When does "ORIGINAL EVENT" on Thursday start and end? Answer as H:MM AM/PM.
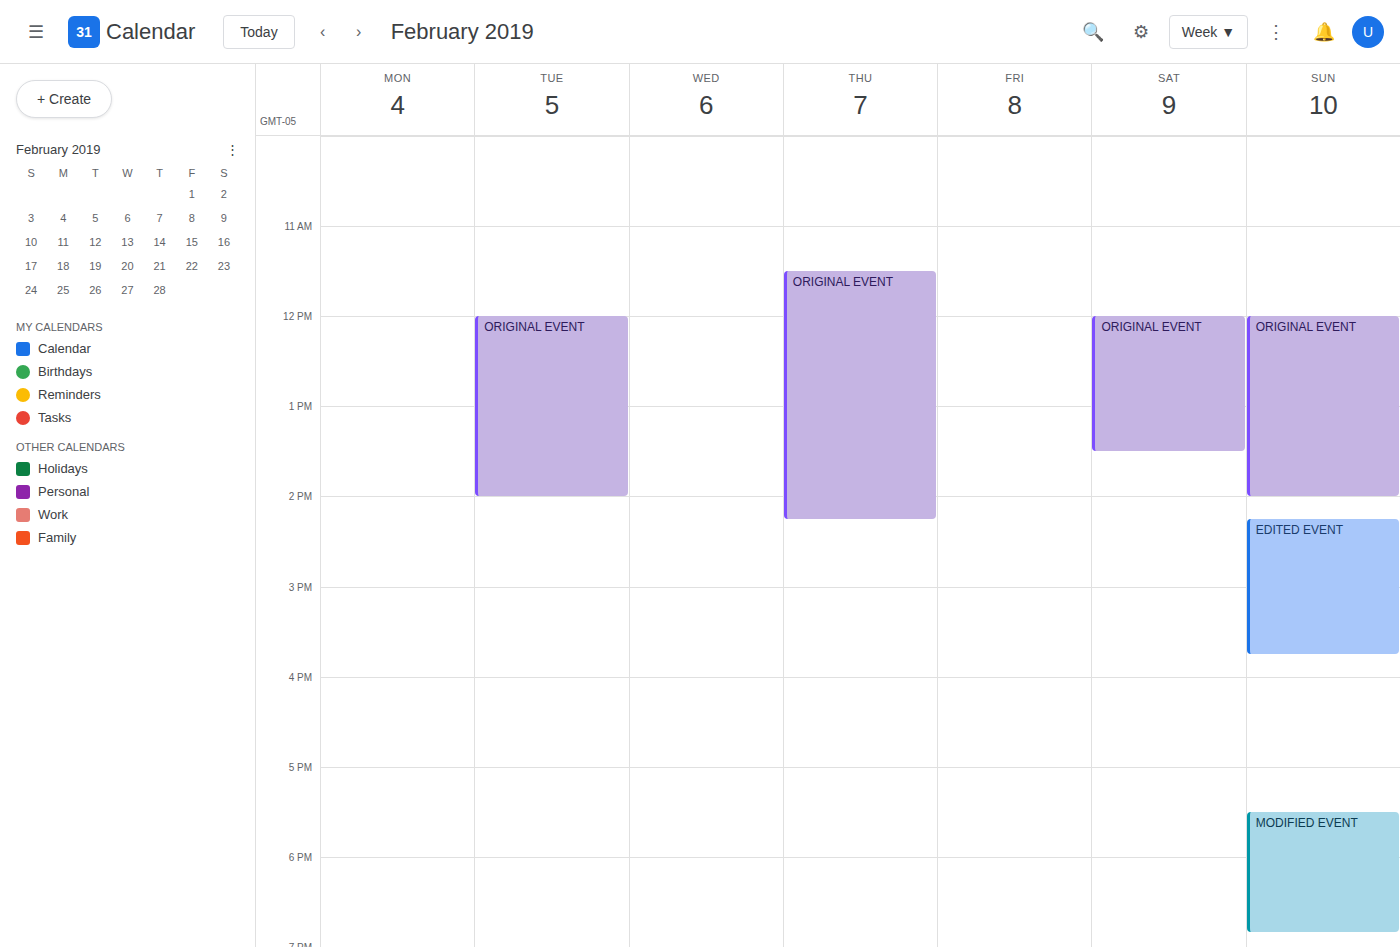
11:30 AM to 2:15 PM